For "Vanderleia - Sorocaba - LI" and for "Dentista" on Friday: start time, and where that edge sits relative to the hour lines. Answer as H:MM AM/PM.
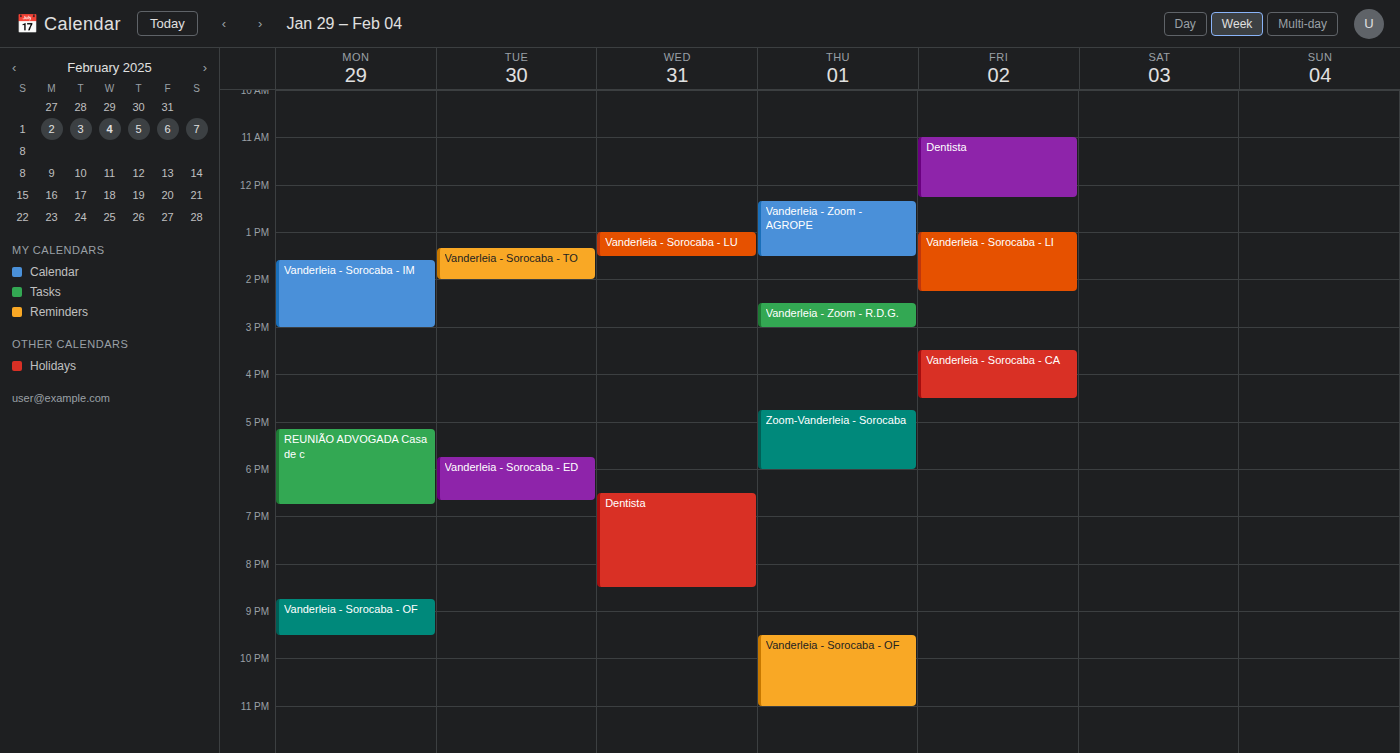
"Vanderleia - Sorocaba - LI": 1:00 PM, exactly on the 1 PM line. "Dentista": 11:00 AM, exactly on the 11 AM line.